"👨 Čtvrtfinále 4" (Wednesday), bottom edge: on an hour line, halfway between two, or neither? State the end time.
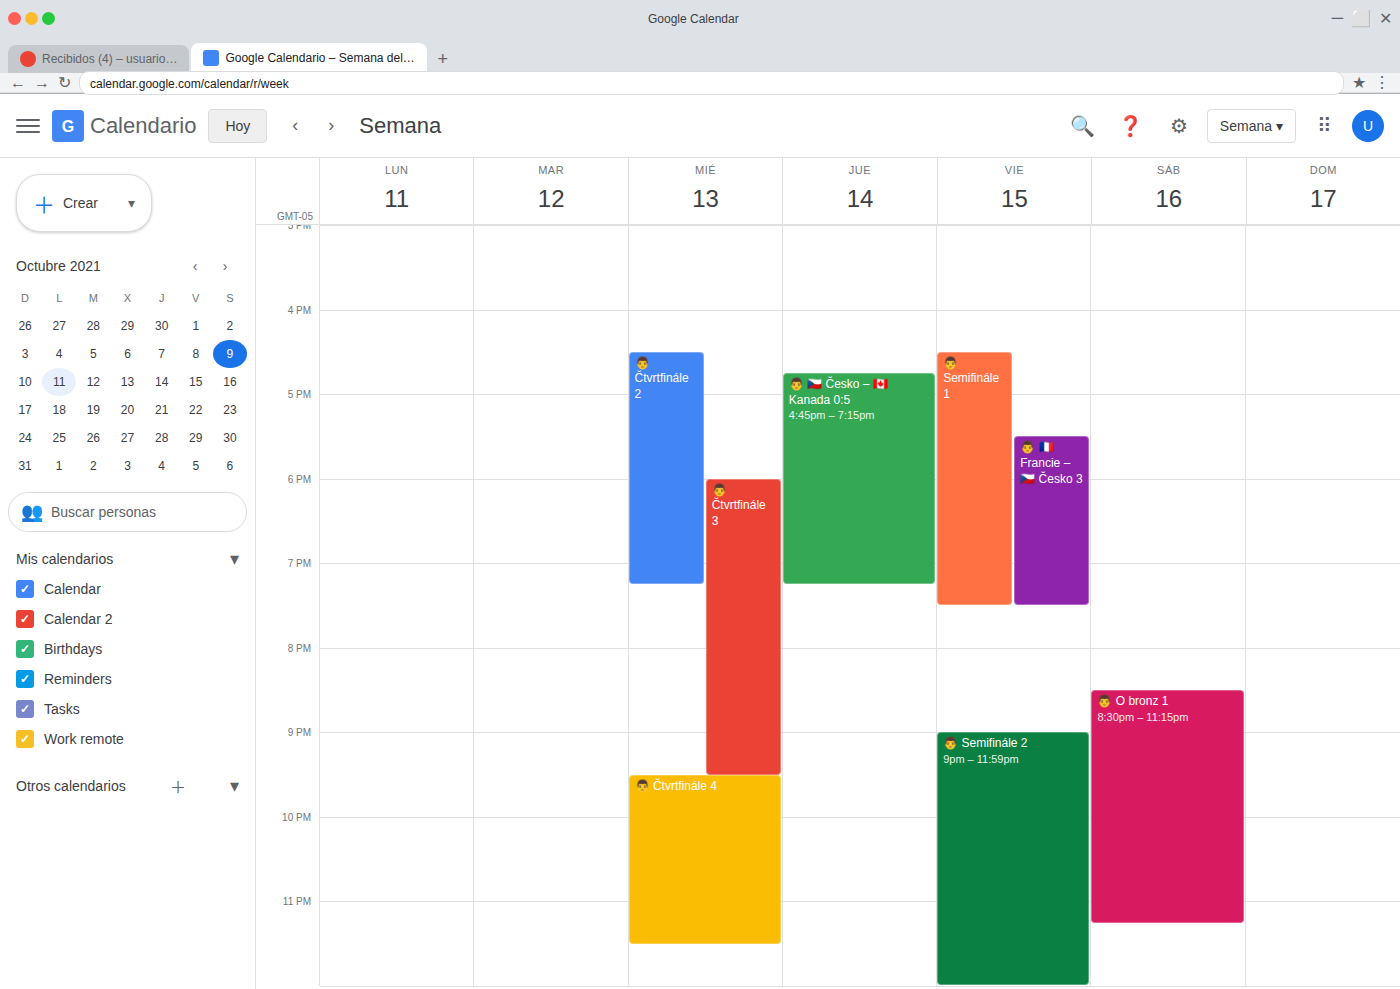
11:30 PM -- halfway between the 11 PM and 12 AM lines.